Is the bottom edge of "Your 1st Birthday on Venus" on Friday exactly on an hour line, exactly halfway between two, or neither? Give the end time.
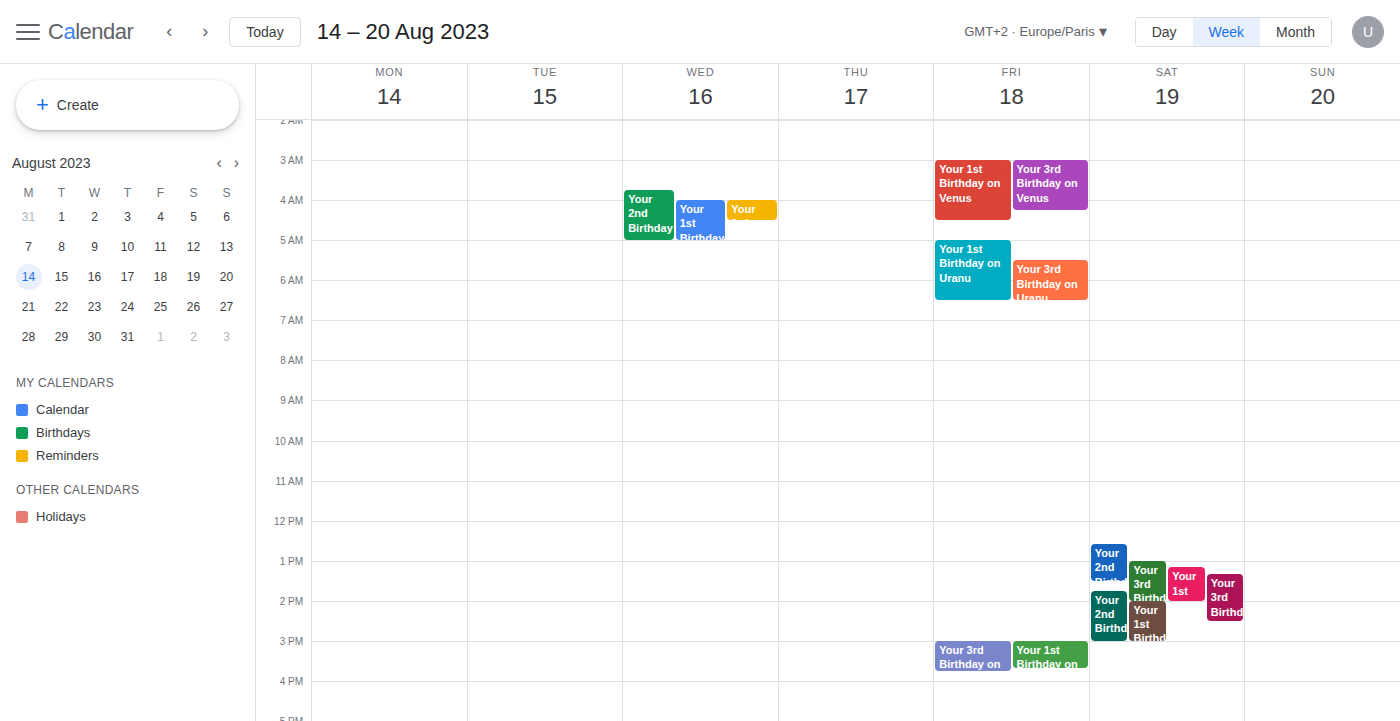
4:30 AM -- halfway between the 4 AM and 5 AM lines.